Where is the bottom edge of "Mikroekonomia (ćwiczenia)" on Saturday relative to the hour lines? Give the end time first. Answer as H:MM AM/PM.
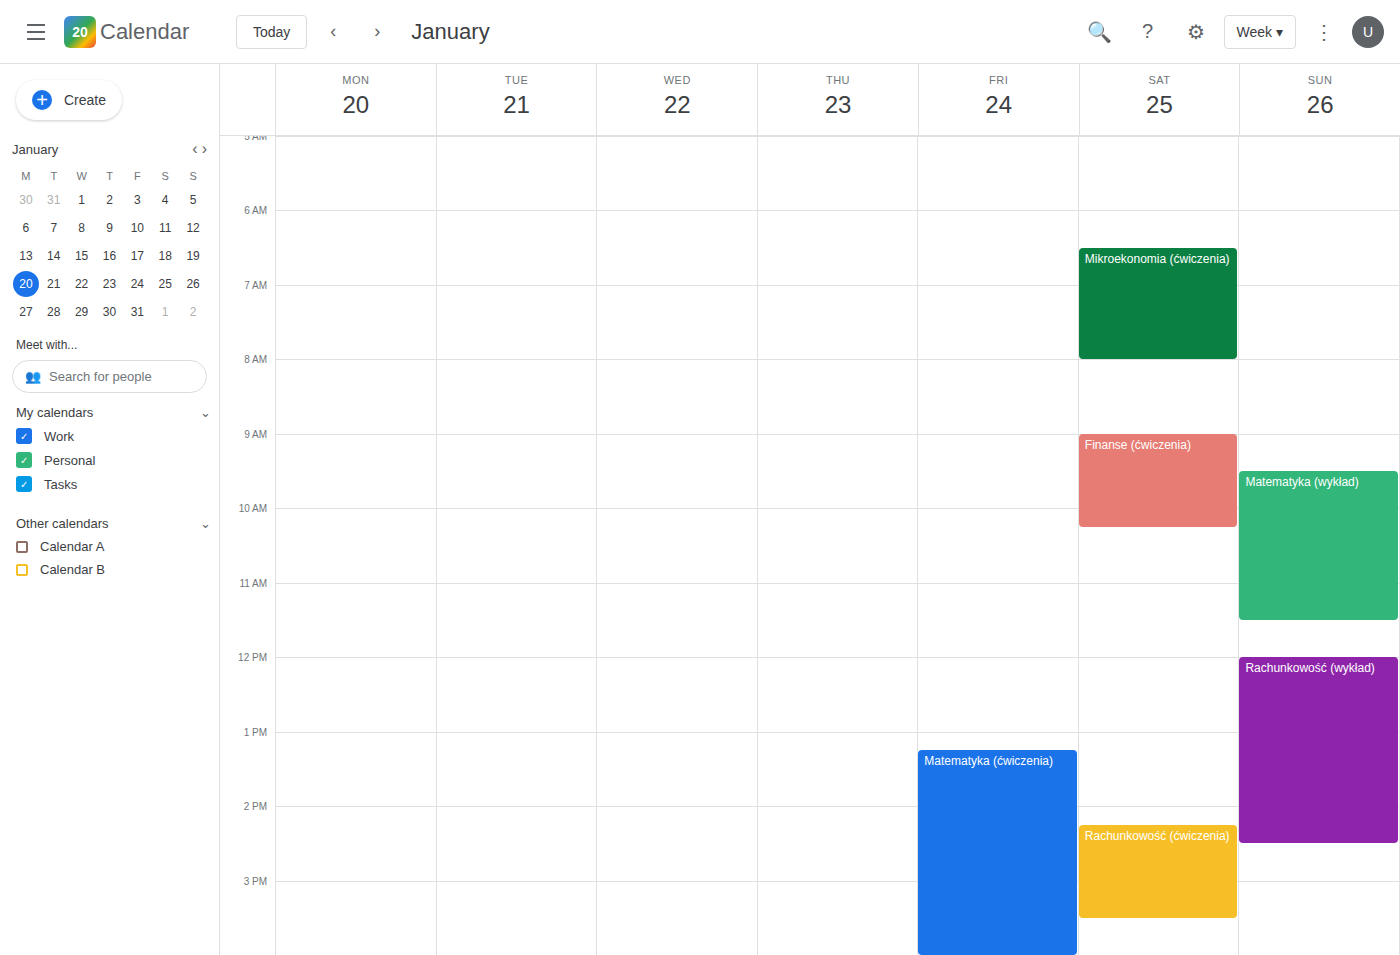
8:00 AM -- exactly on the 8 AM line.